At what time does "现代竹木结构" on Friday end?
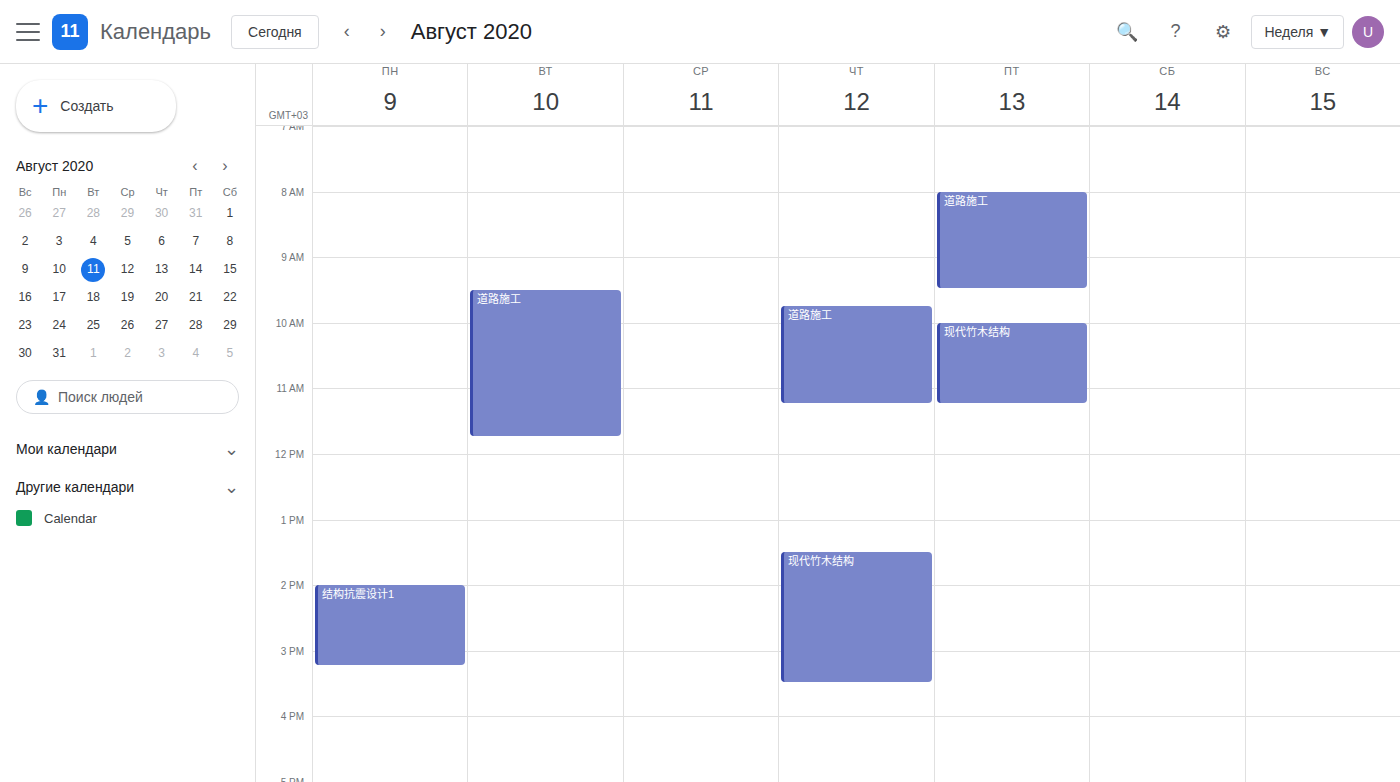
11:15 AM